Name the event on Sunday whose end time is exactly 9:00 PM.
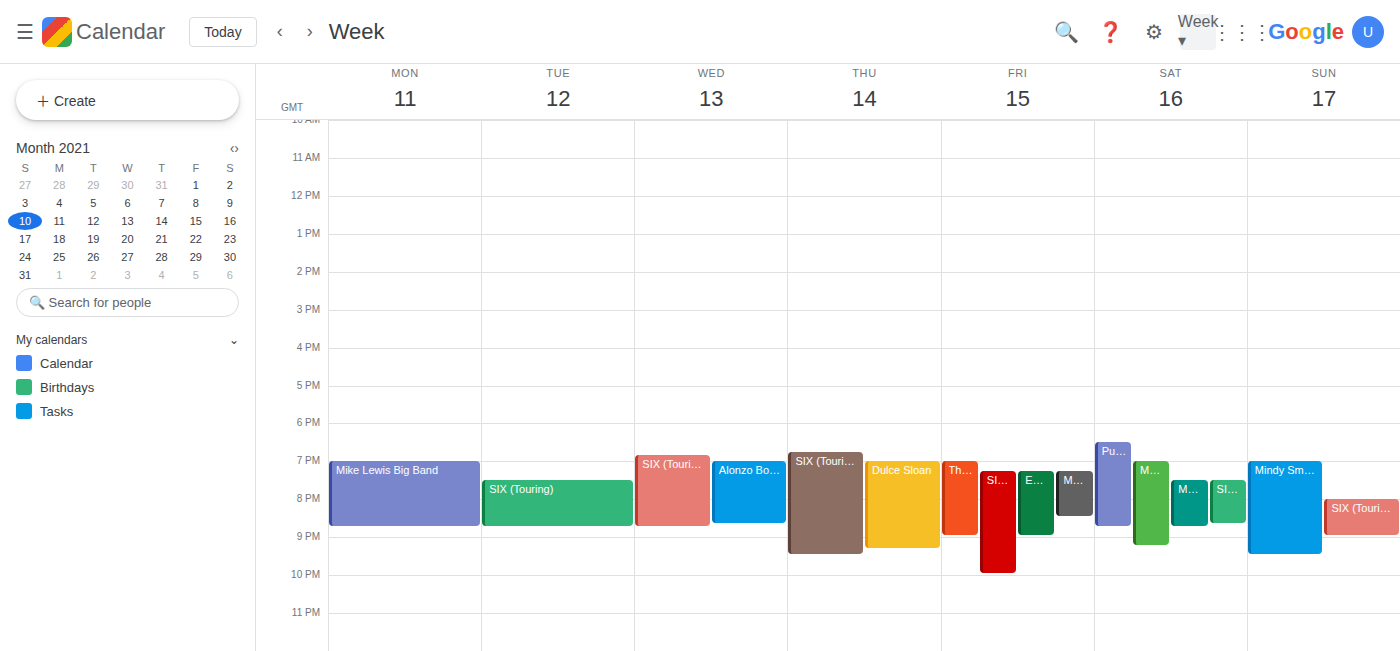
"SIX (Touring)"